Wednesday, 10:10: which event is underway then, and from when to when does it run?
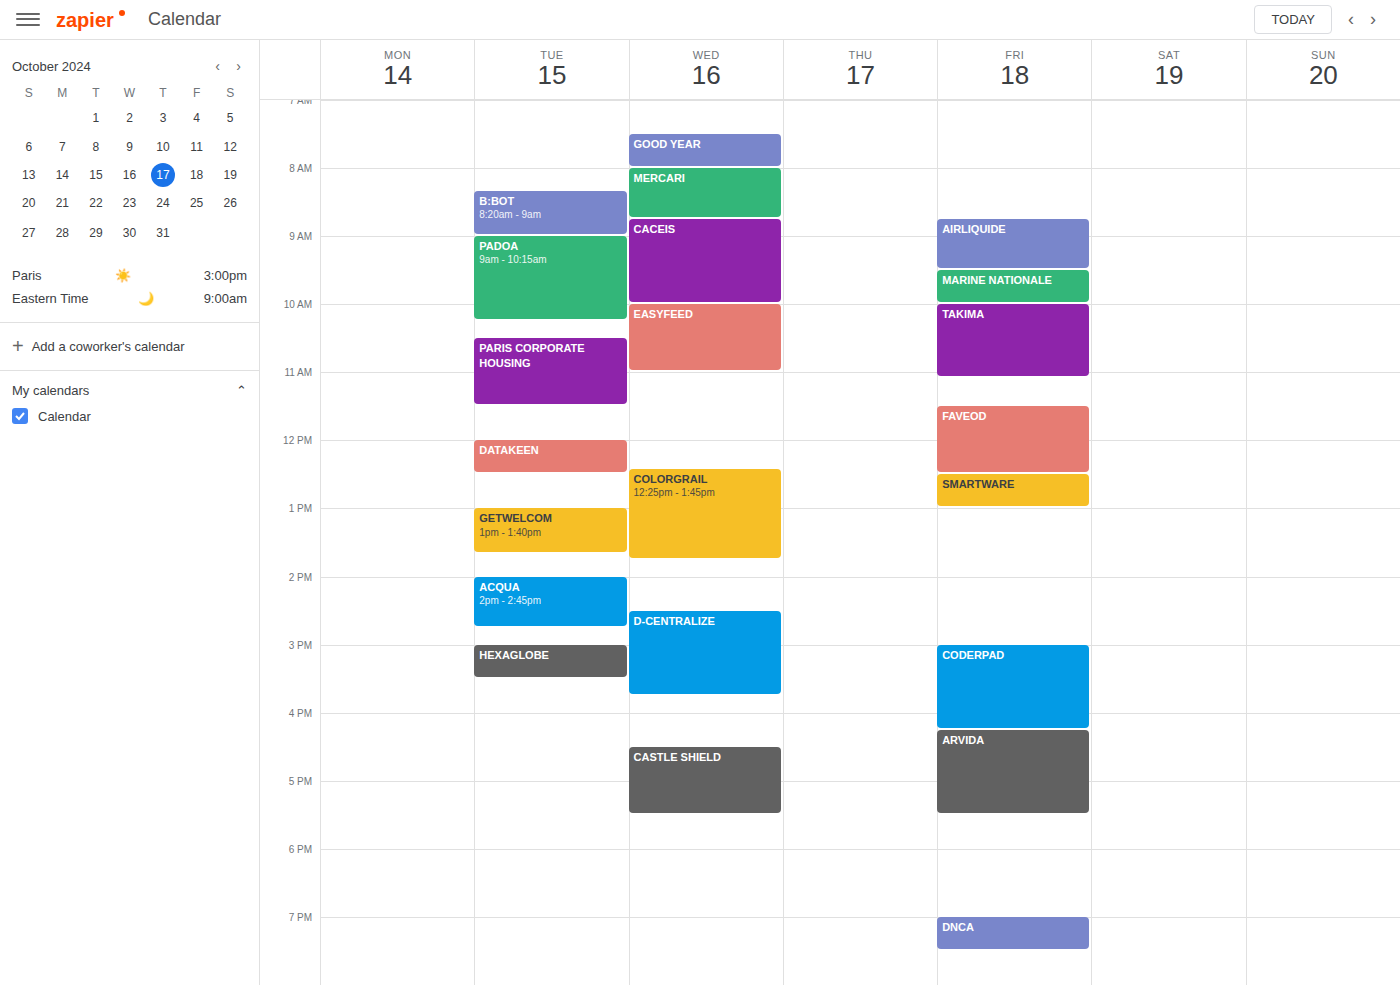
"EASYFEED", 10:00 to 11:00